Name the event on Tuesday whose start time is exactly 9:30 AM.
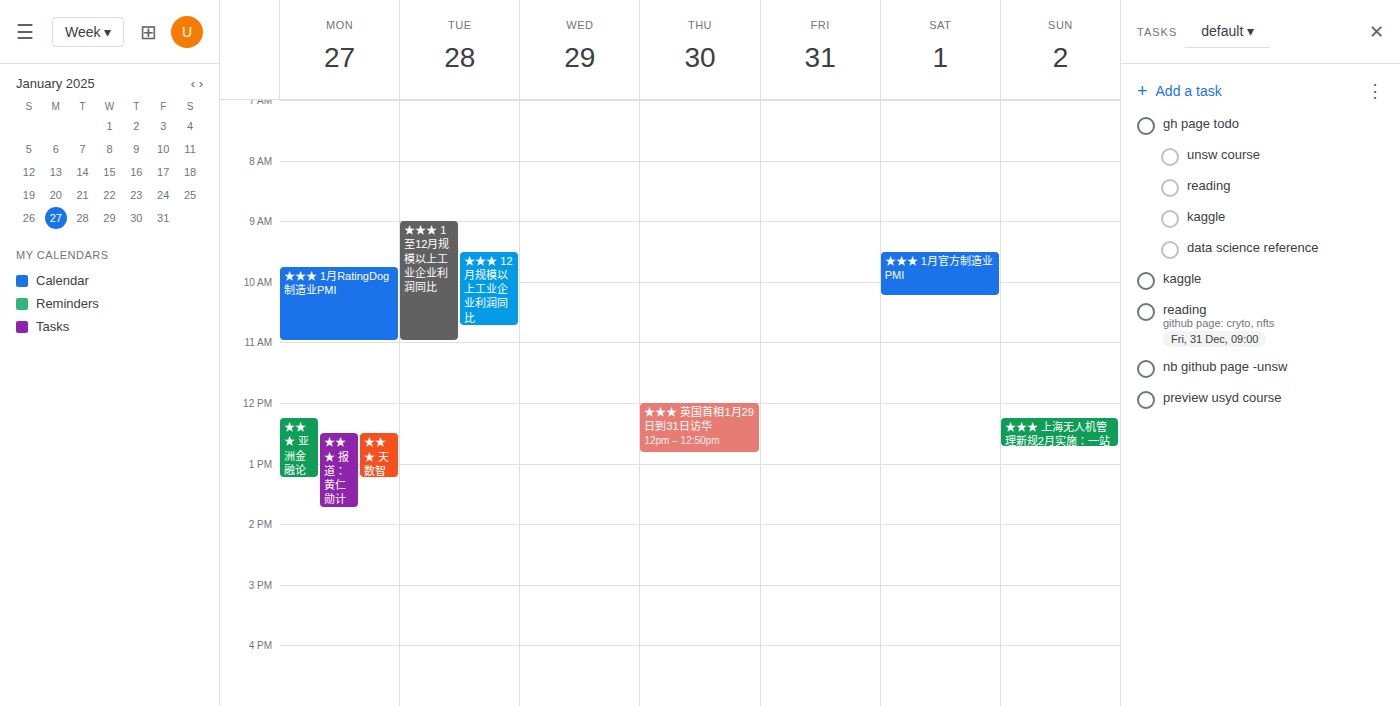
"★★★ 12月规模以上工业企业利润同比"